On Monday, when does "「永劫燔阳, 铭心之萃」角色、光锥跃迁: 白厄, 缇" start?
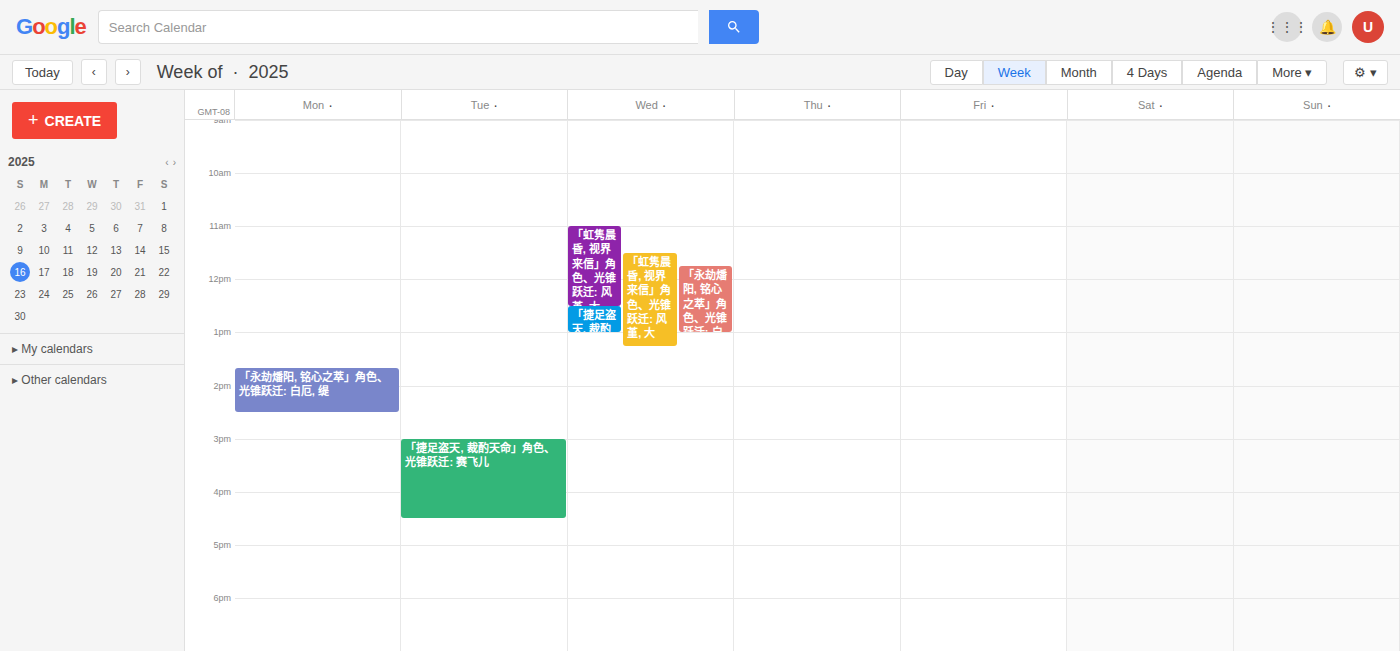
1:40 PM